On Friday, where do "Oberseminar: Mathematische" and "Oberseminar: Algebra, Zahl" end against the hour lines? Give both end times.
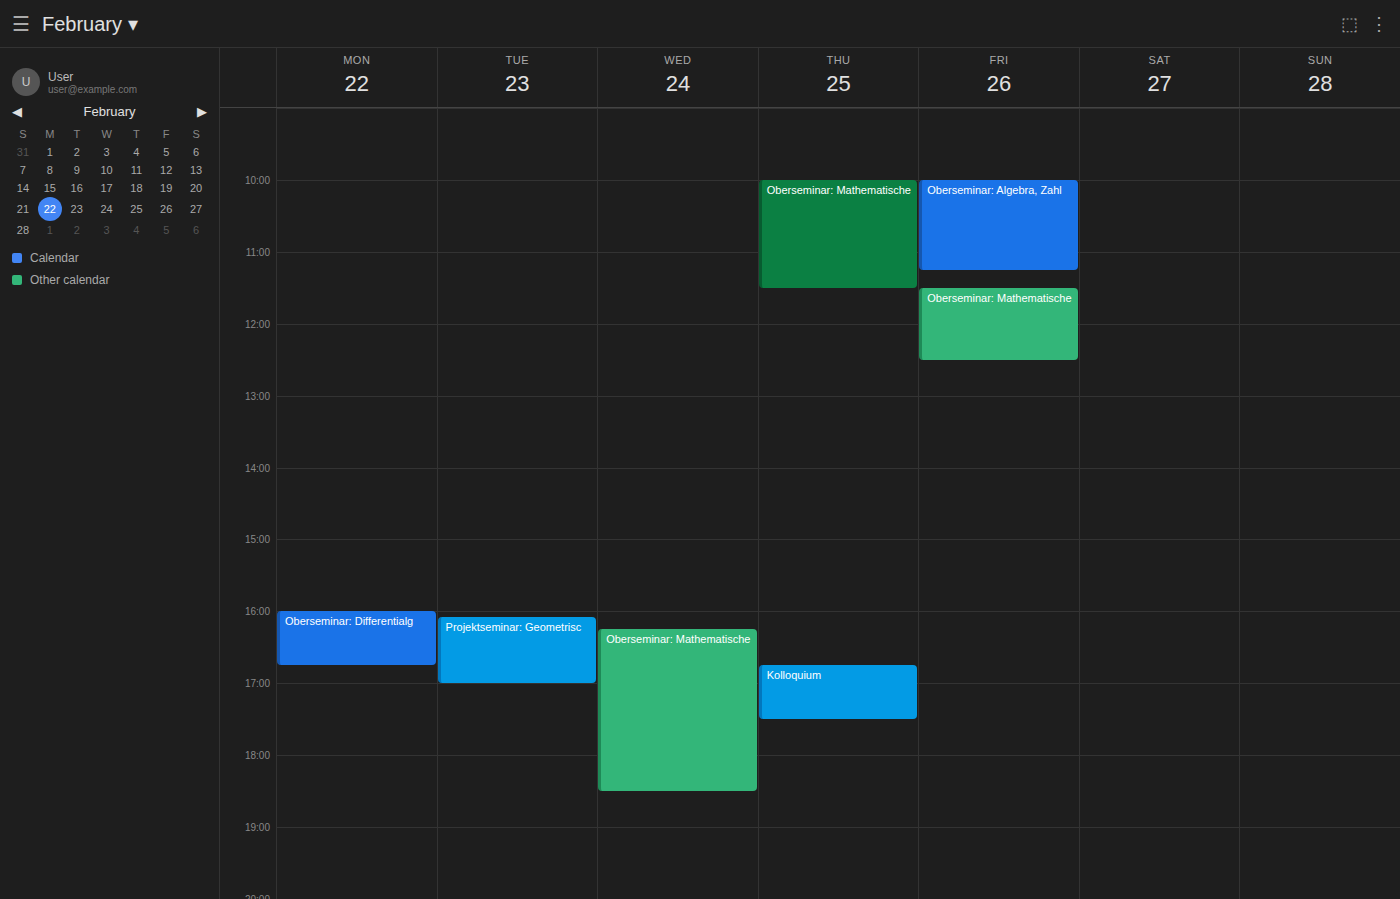
"Oberseminar: Mathematische": 12:30 PM, halfway between the 12 PM and 1 PM lines. "Oberseminar: Algebra, Zahl": 11:15 AM, neither: a quarter of the way from the 11 AM line to the 12 PM line.